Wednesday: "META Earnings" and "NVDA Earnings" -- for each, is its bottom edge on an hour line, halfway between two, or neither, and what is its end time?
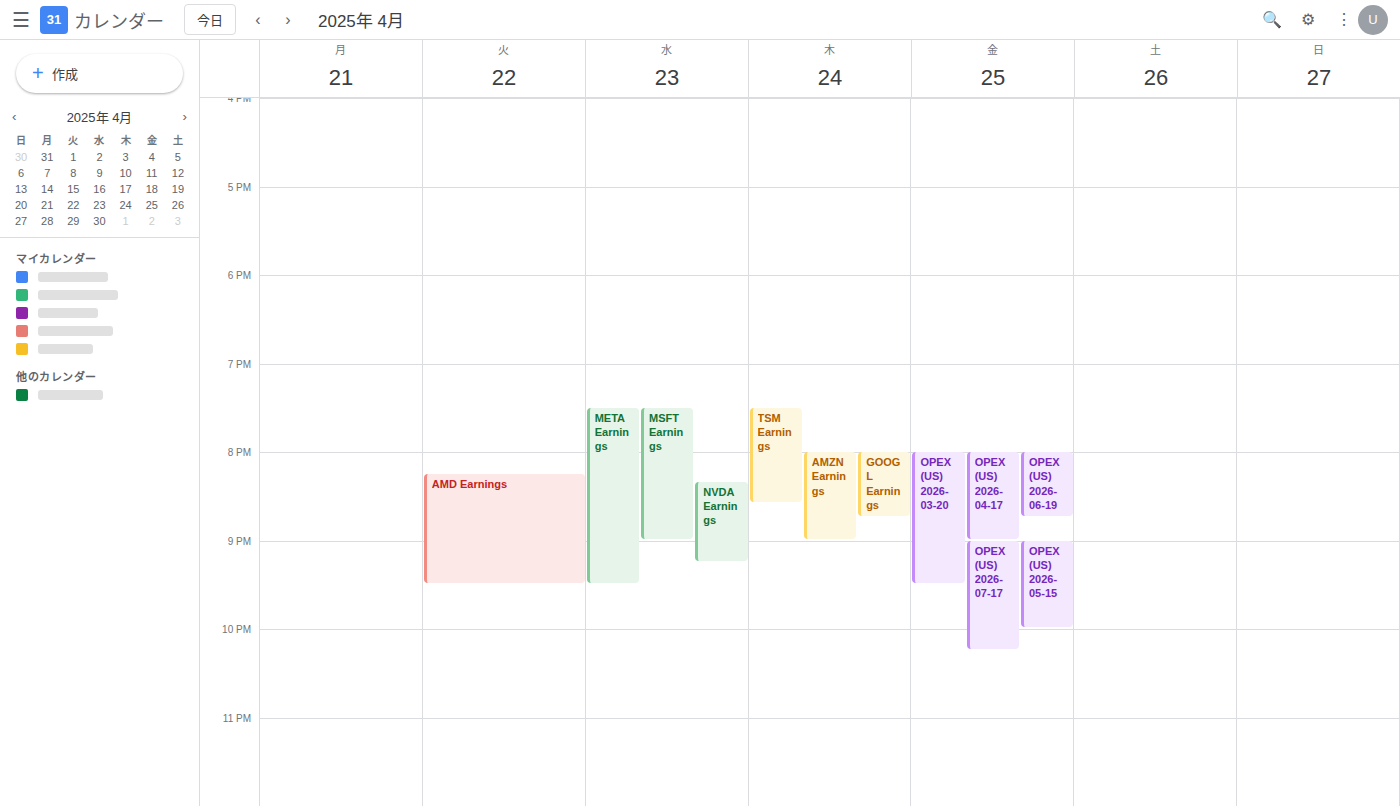
"META Earnings": 21:30, halfway between the 21:00 and 22:00 lines. "NVDA Earnings": 21:15, neither: a quarter of the way from the 21:00 line to the 22:00 line.